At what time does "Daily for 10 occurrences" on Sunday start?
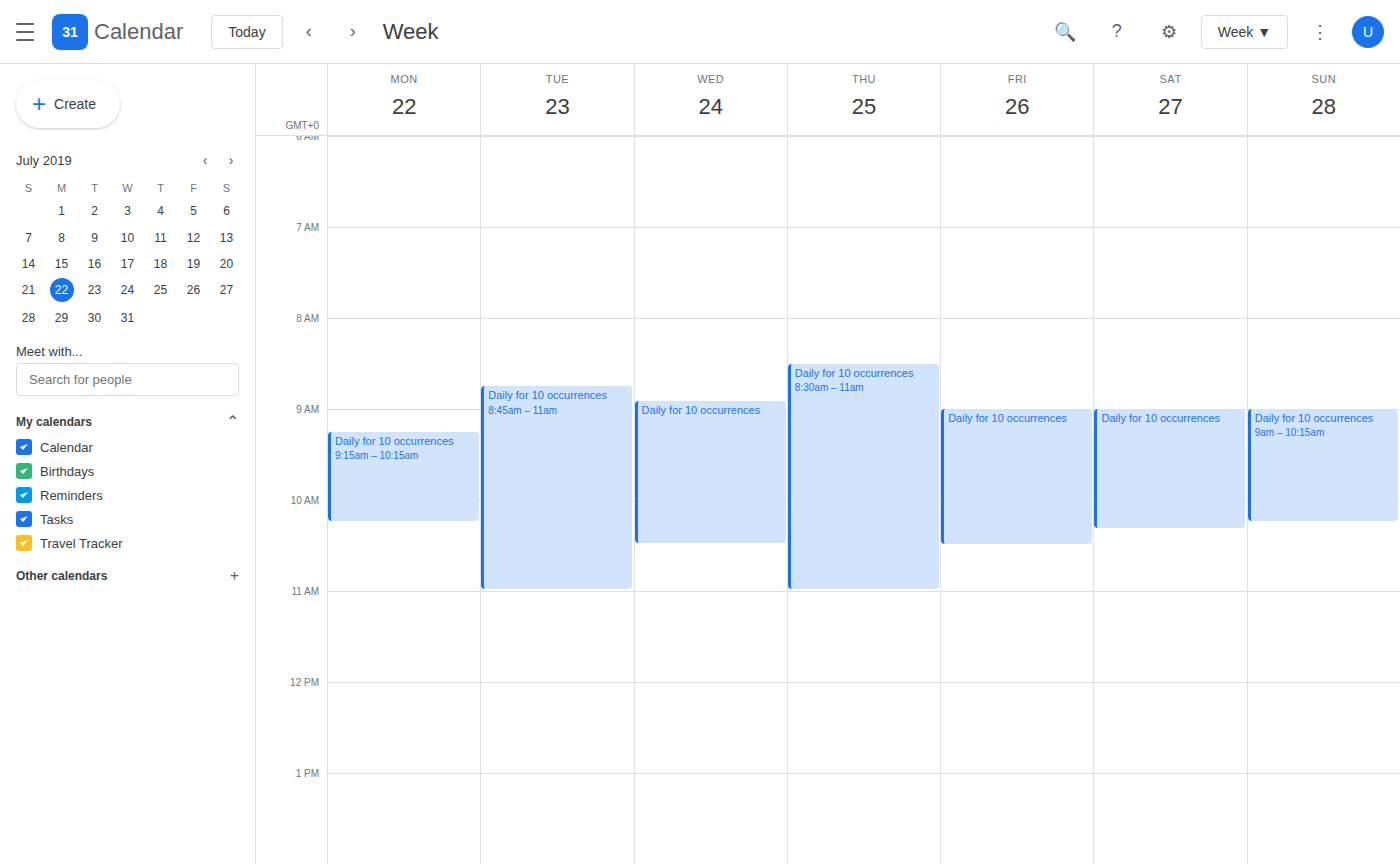
9:00 AM